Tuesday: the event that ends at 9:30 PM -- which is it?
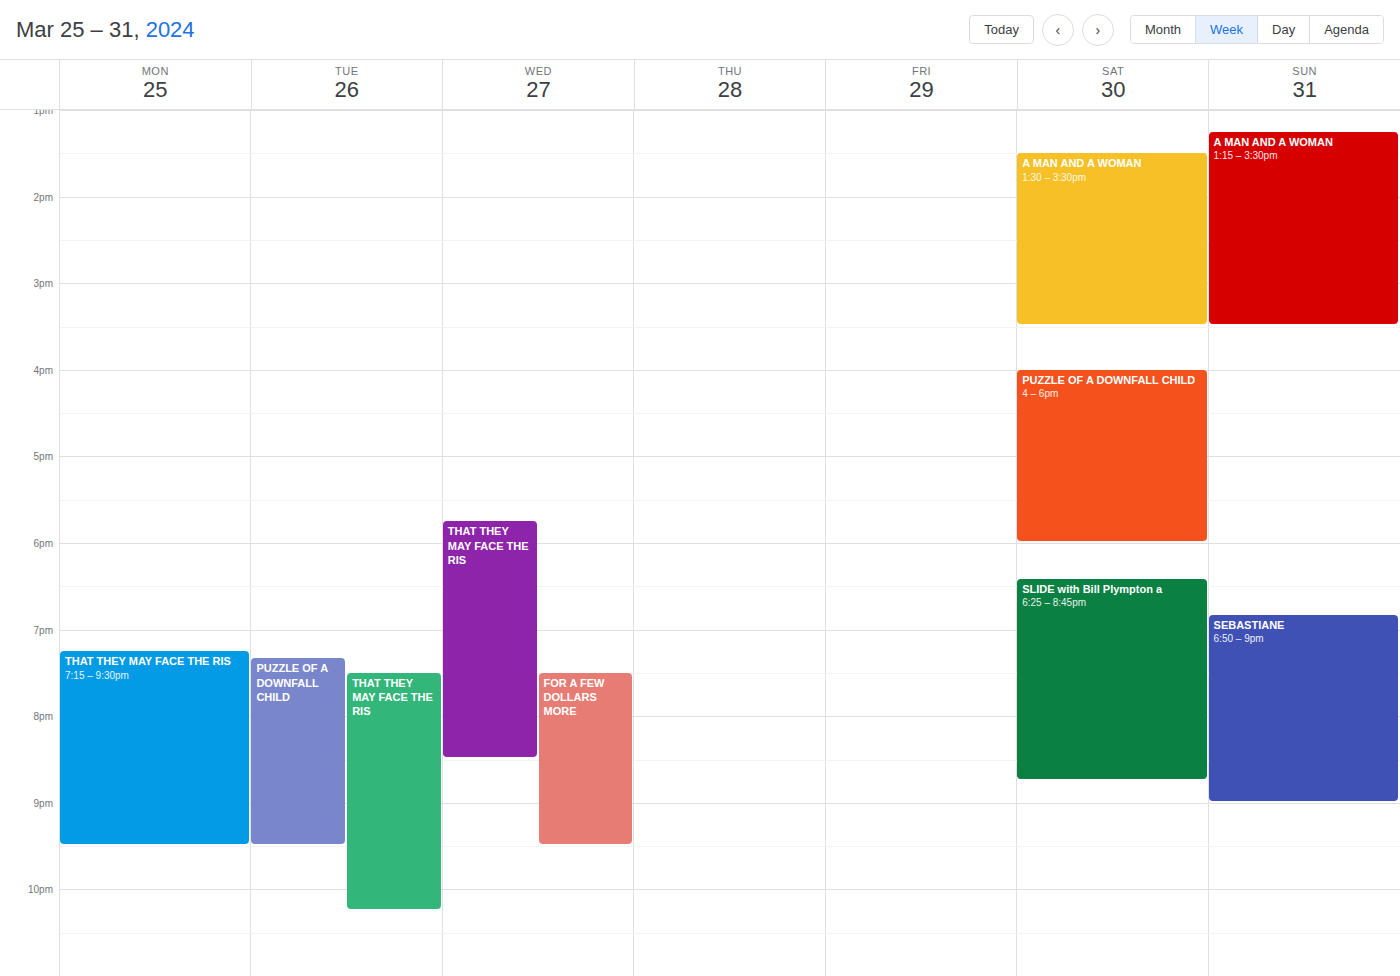
"PUZZLE OF A DOWNFALL CHILD"